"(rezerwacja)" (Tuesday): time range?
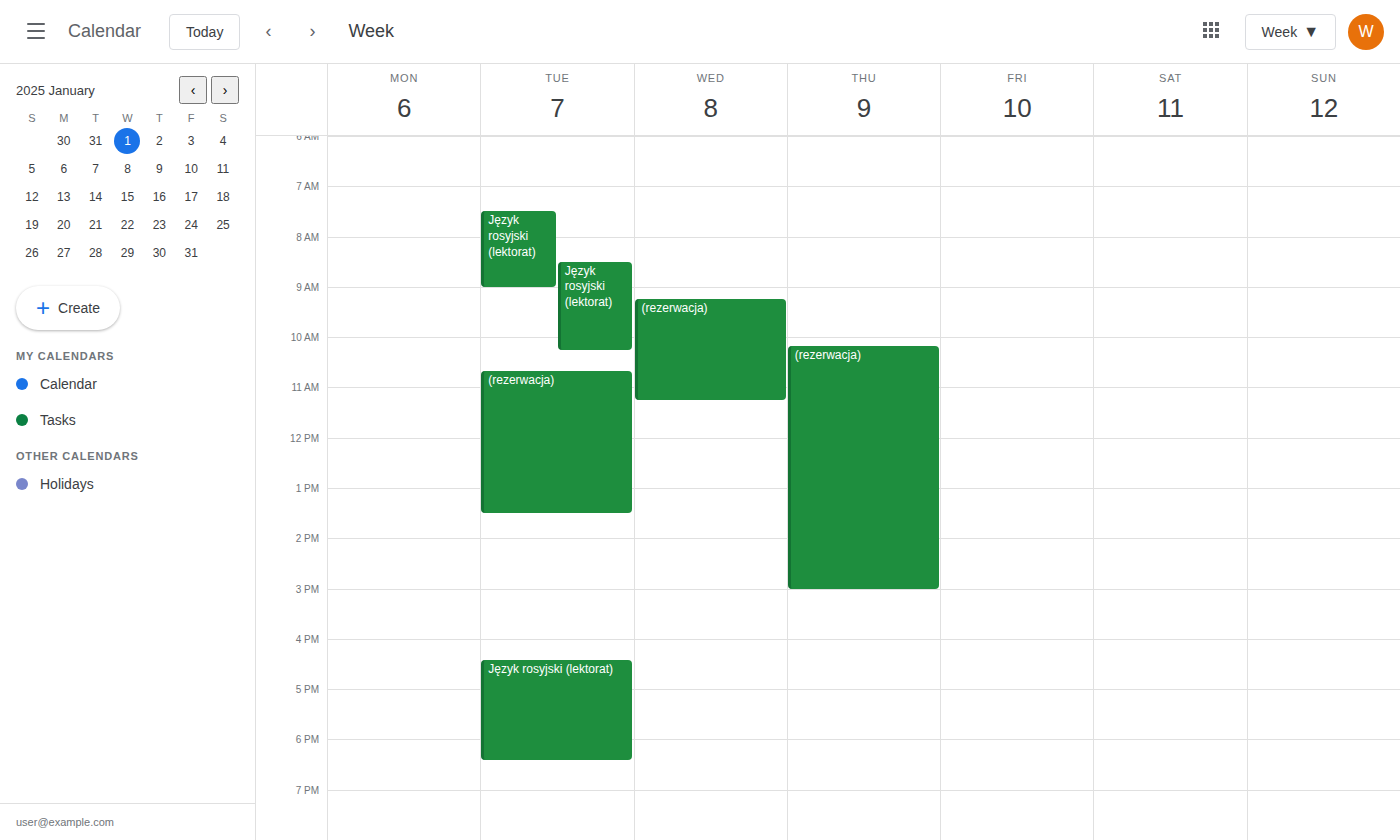
10:40 AM to 1:30 PM